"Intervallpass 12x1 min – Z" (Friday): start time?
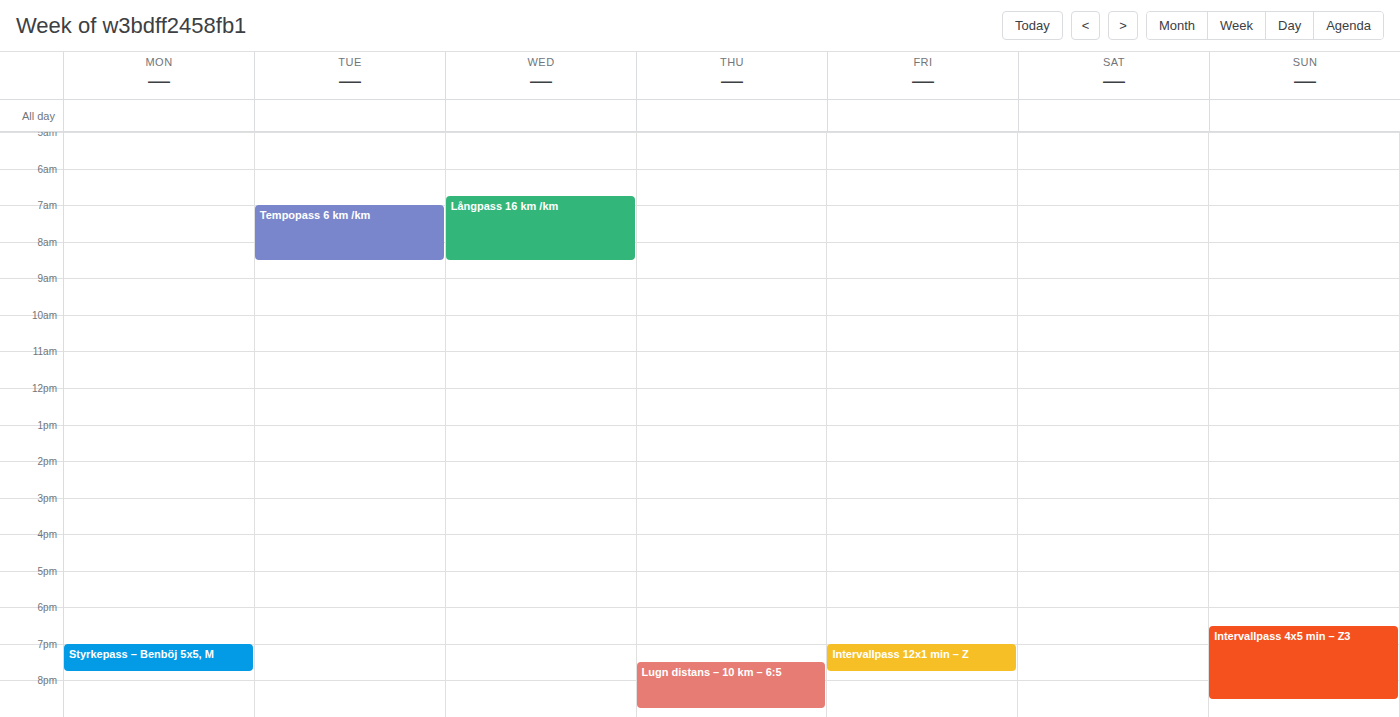
7:00 PM